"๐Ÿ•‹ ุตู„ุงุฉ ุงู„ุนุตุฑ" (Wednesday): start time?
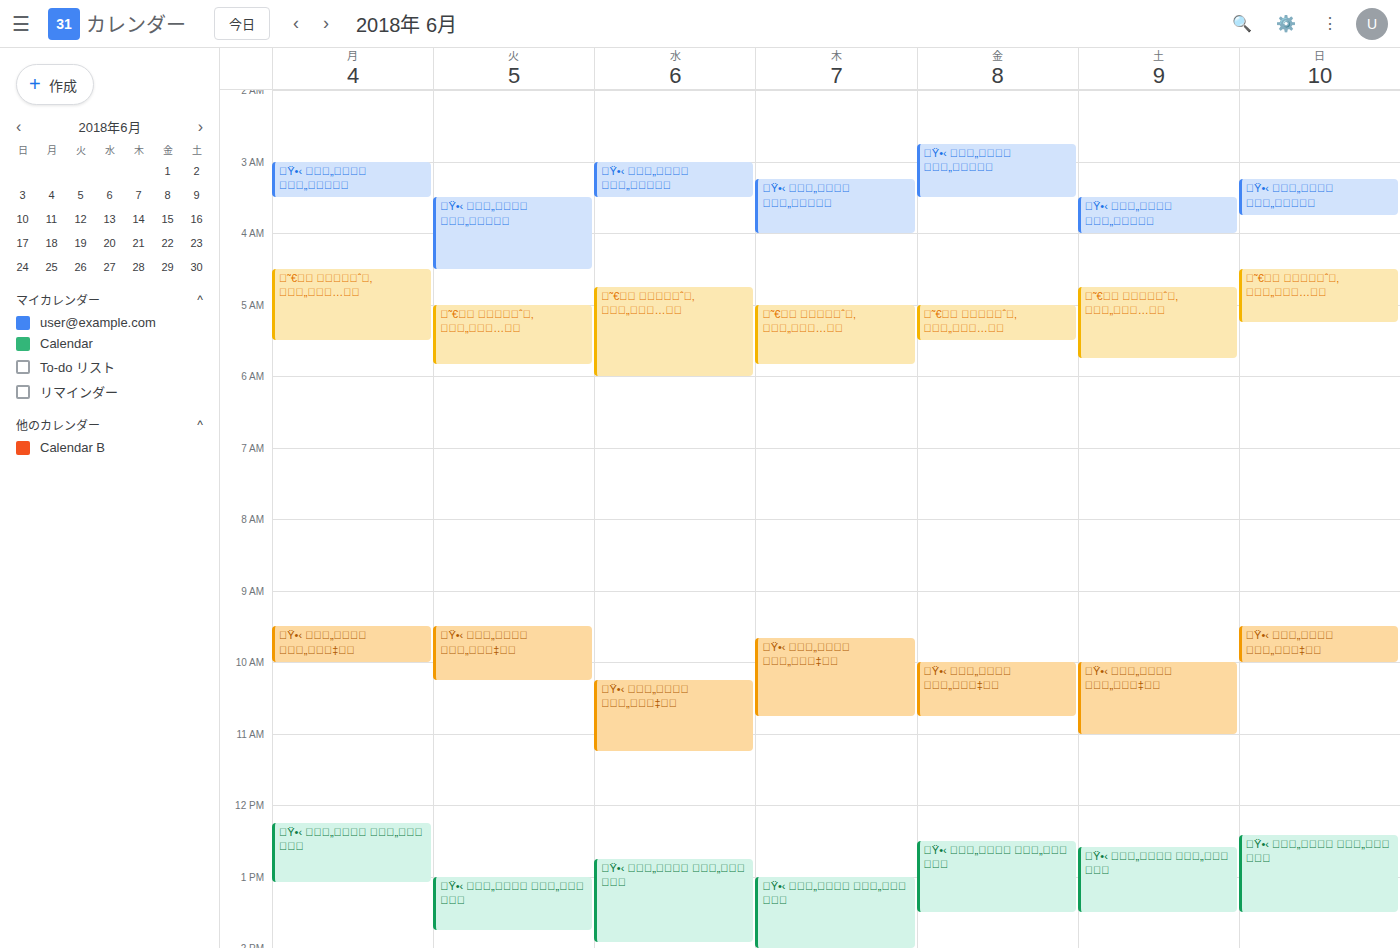
12:45 PM